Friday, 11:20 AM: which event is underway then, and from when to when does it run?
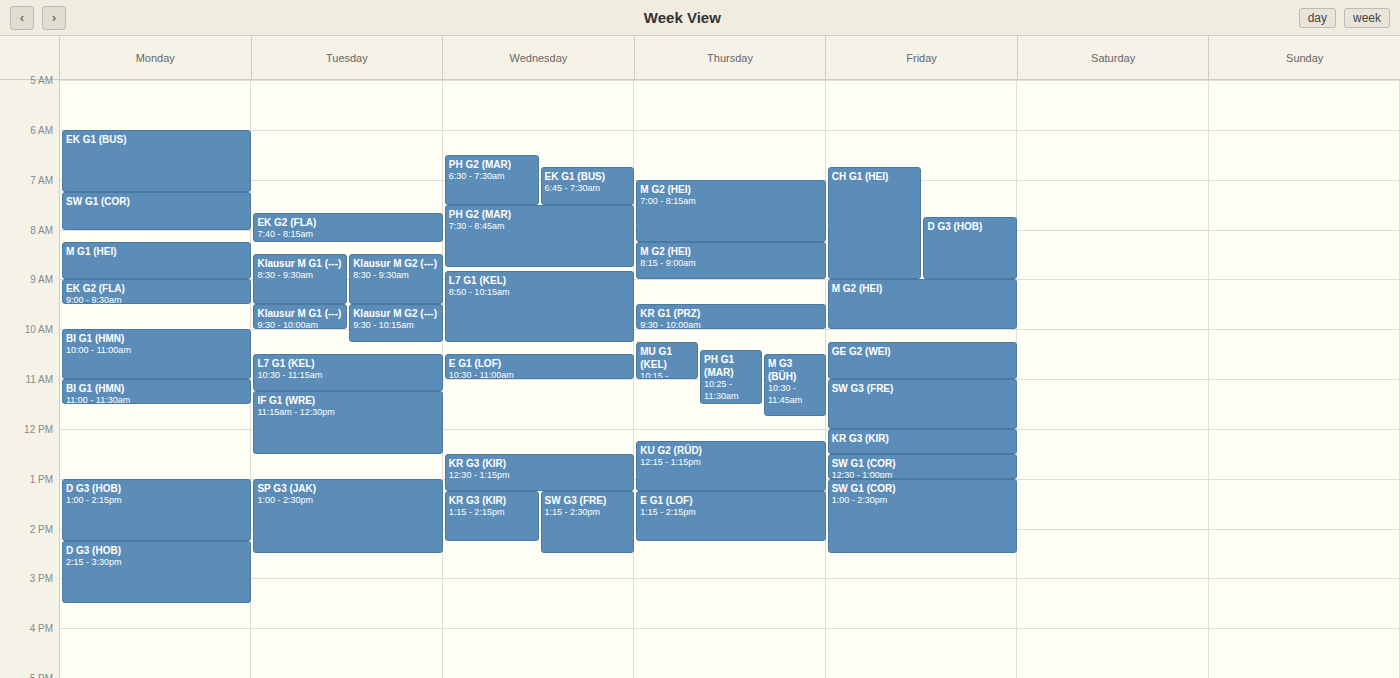
"SW G3 (FRE)", 11:00 AM to 12:00 PM